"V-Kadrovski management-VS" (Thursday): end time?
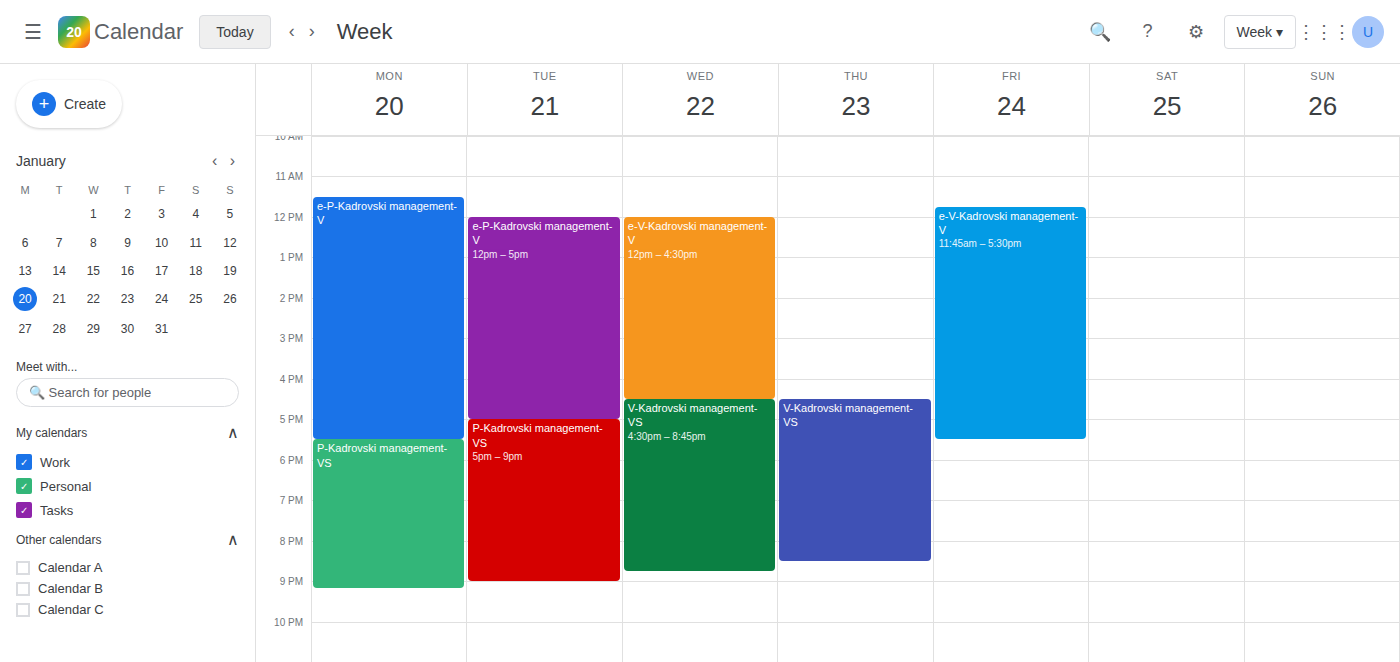
8:30 PM